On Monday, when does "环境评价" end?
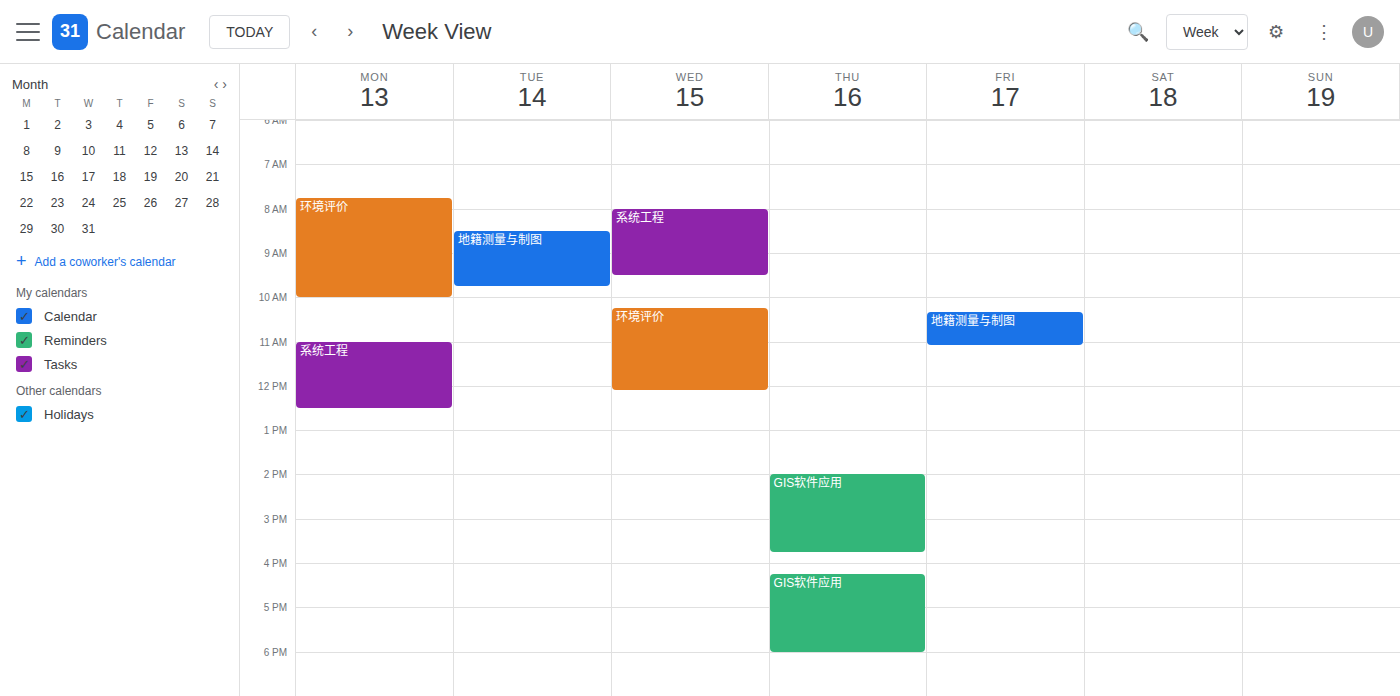
10:00 AM